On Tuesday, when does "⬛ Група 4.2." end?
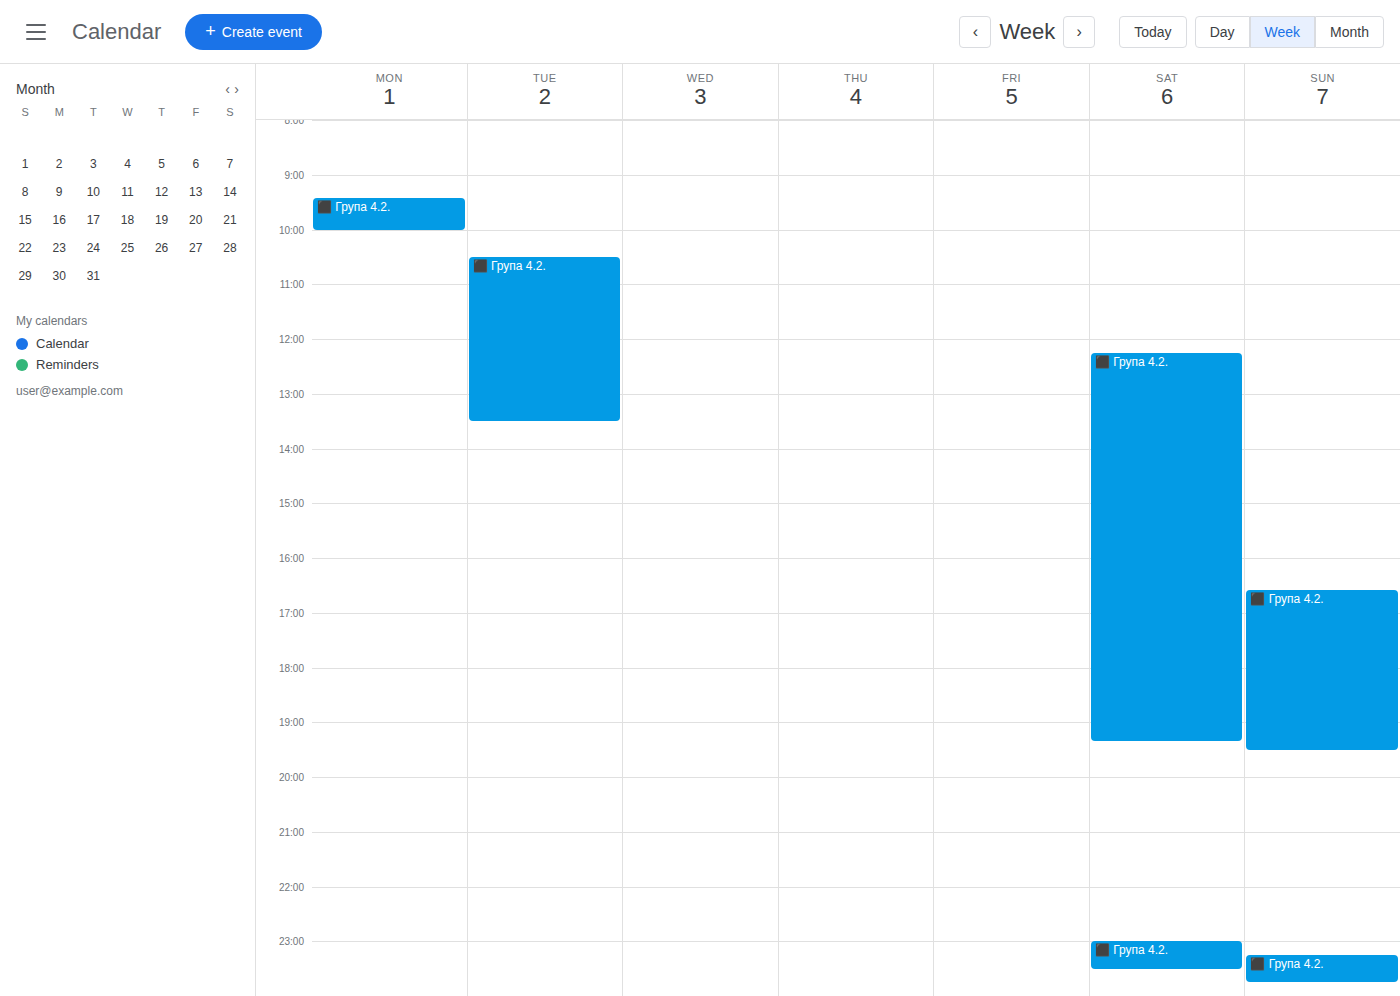
1:30 PM